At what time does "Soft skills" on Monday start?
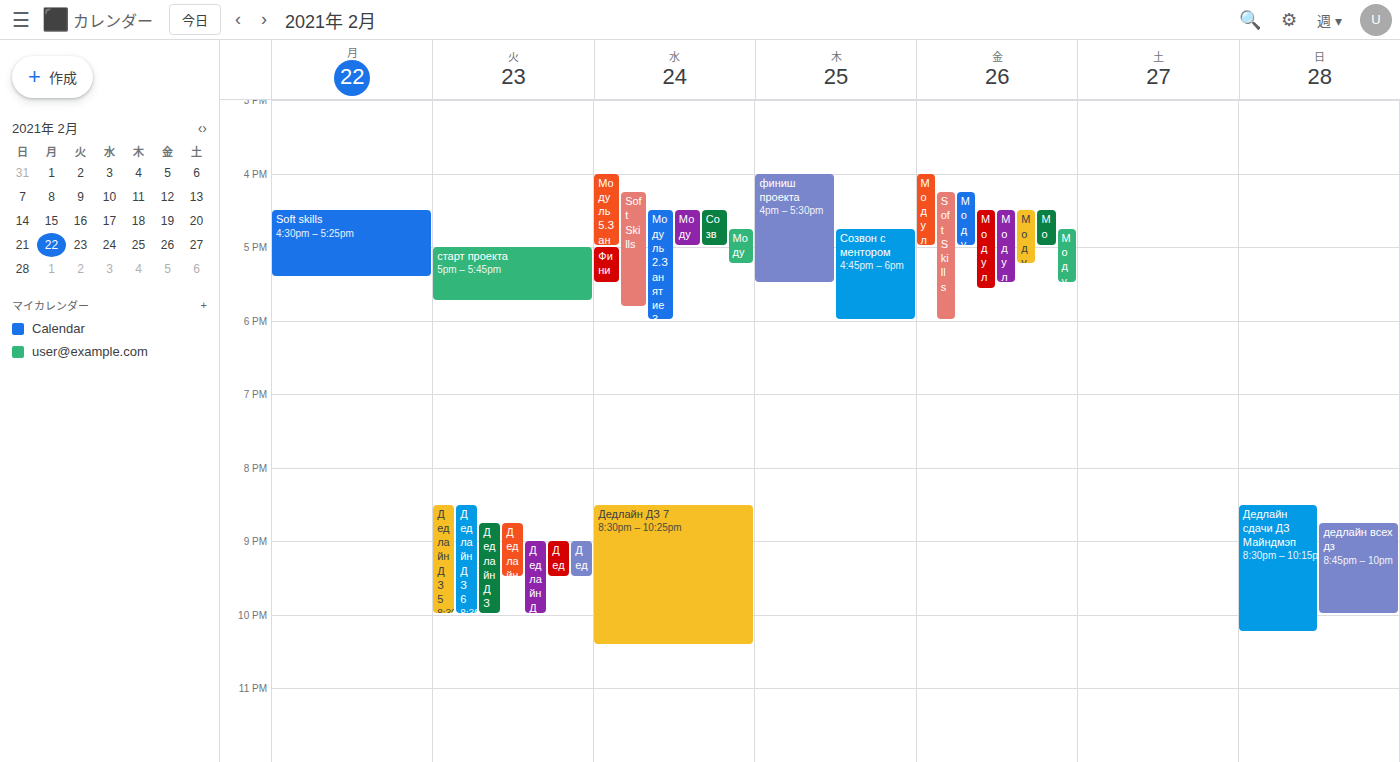
4:30 PM